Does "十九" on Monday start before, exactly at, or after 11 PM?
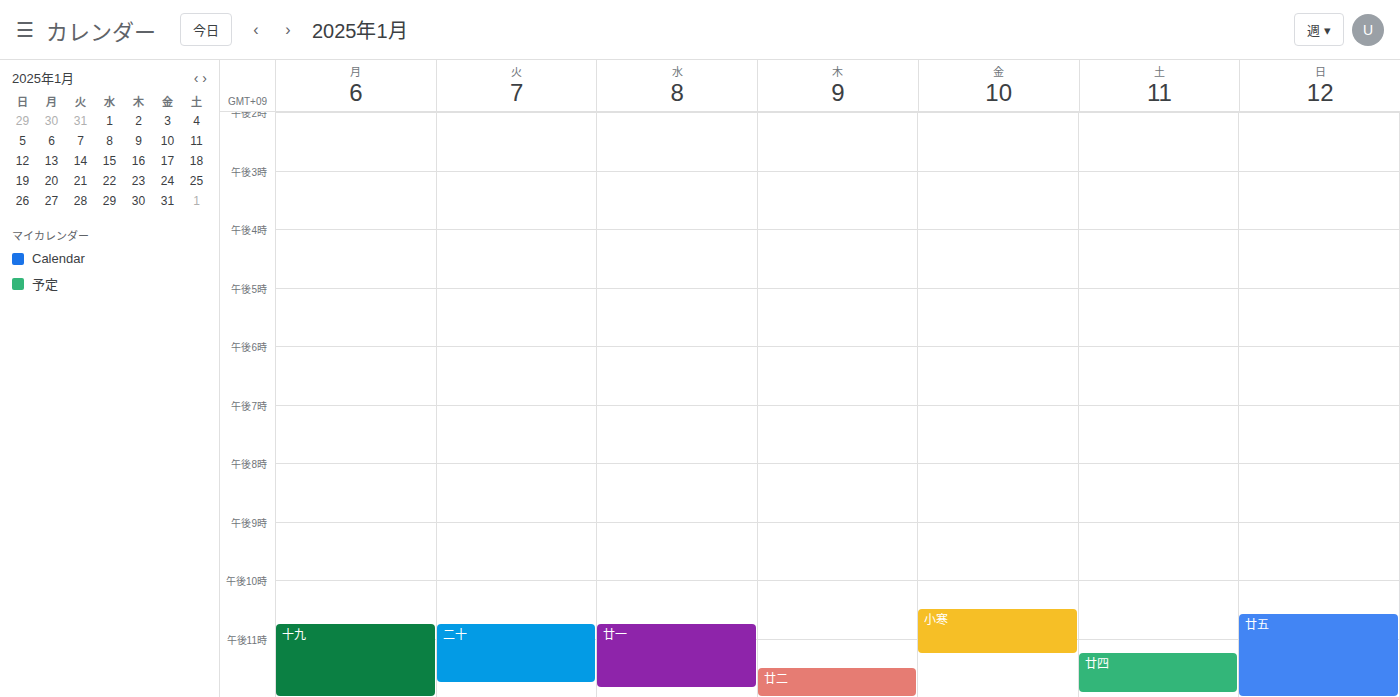
10:45 PM -- before 11 PM, 15 minutes above the 11 PM line.